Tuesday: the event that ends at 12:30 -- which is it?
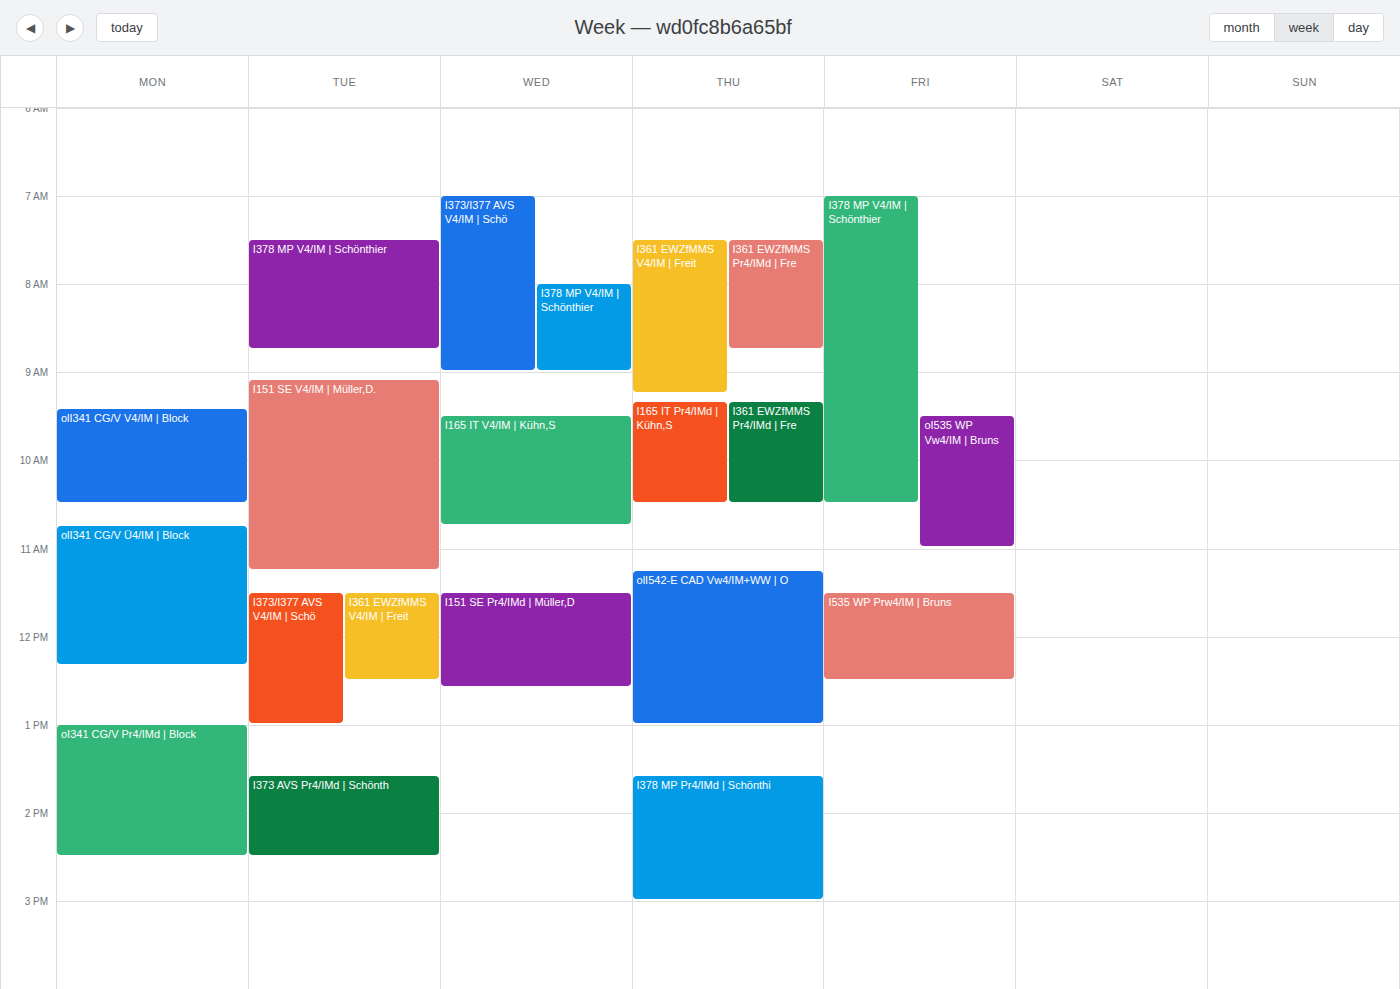
"I361 EWZfMMS V4/IM | Freit"